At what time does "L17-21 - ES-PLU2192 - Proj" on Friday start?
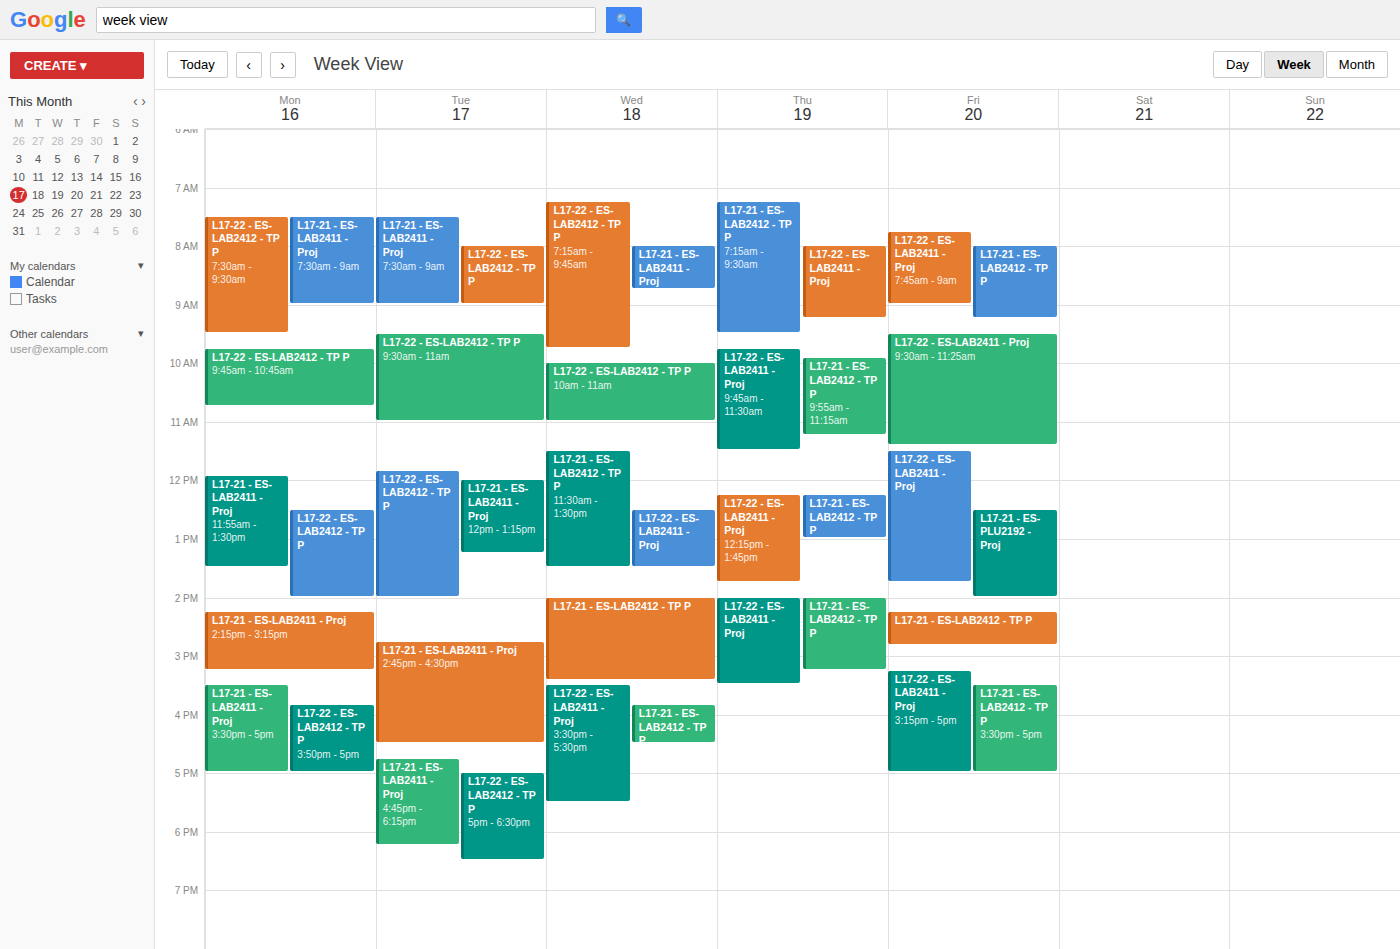
12:30 PM